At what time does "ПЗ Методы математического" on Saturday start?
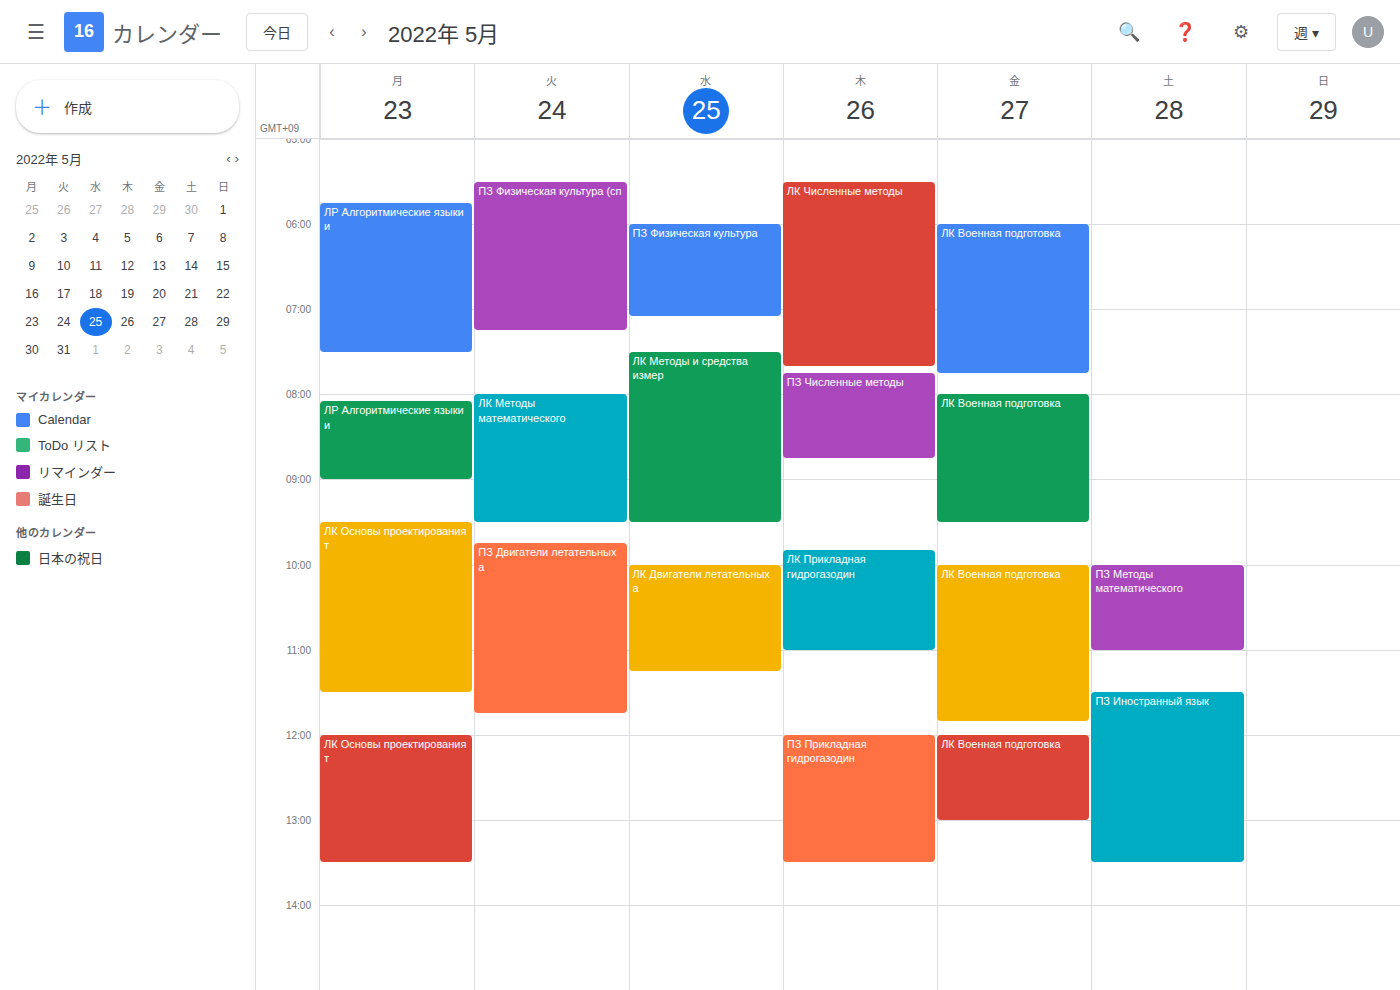
10:00